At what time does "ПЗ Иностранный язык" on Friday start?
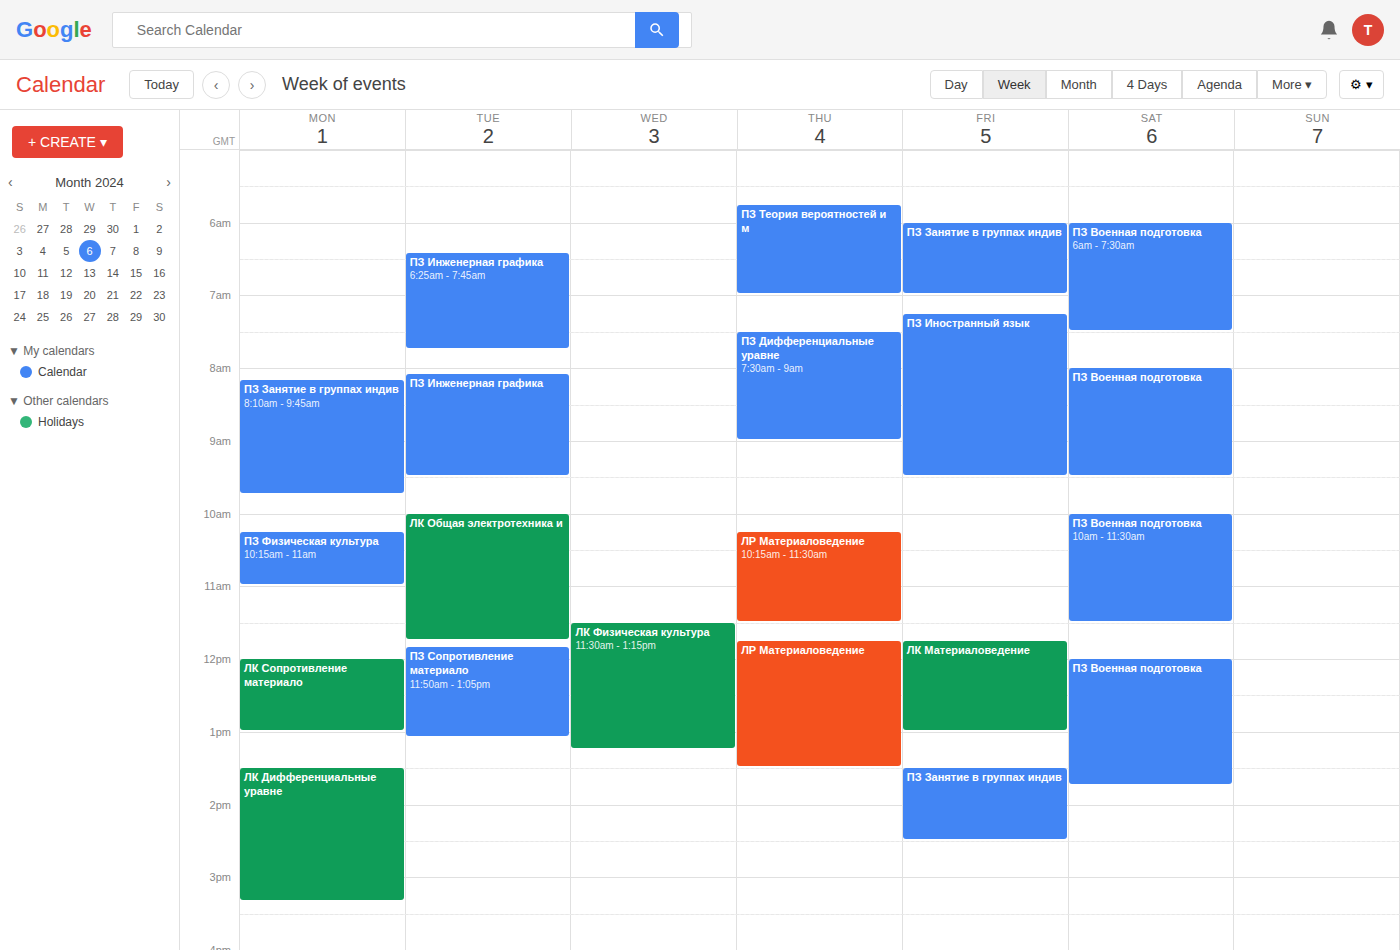
7:15 AM